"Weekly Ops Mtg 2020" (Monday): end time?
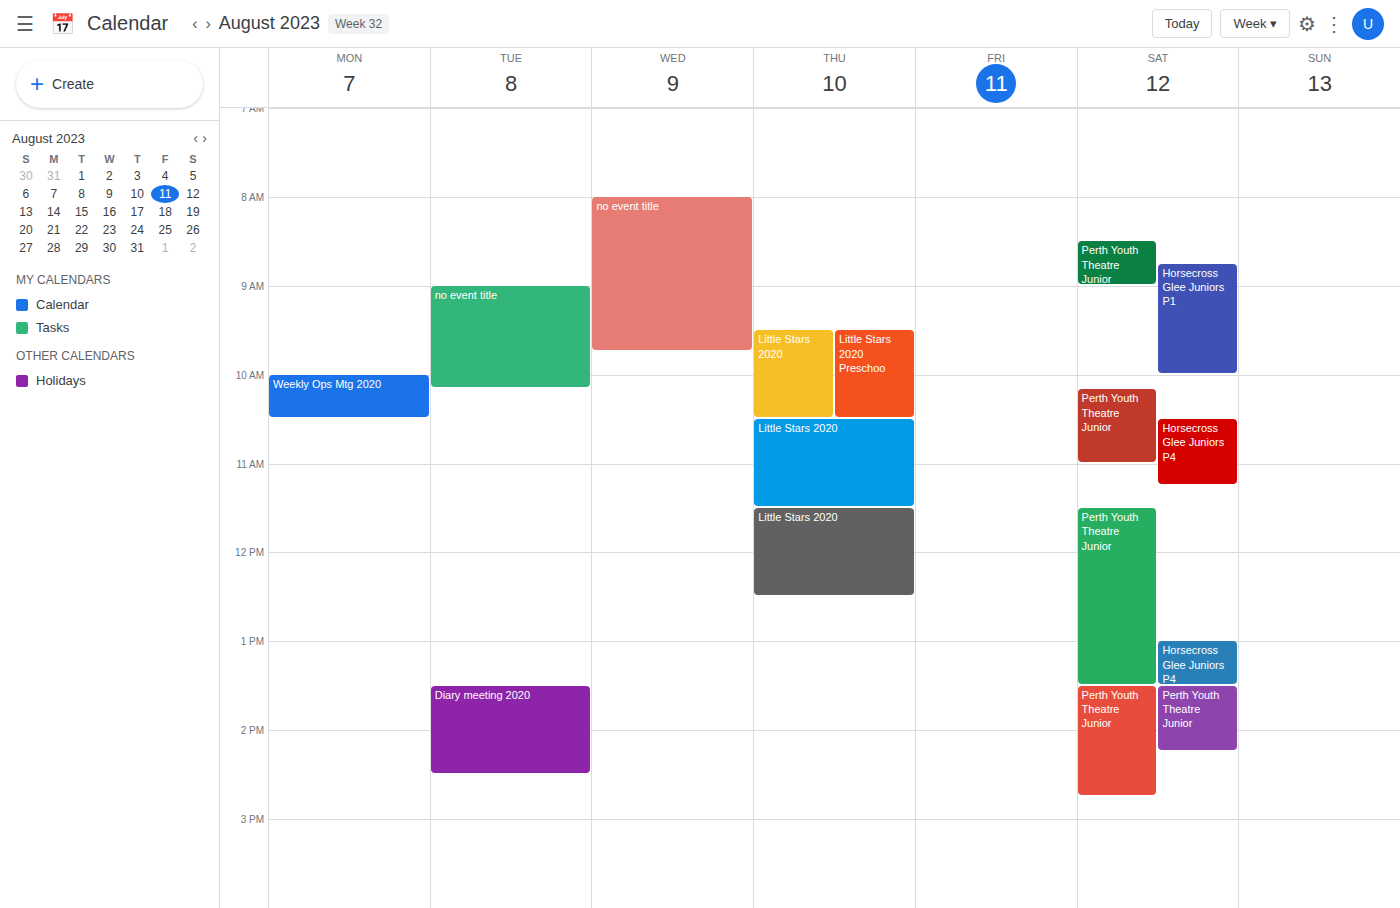
10:30 AM